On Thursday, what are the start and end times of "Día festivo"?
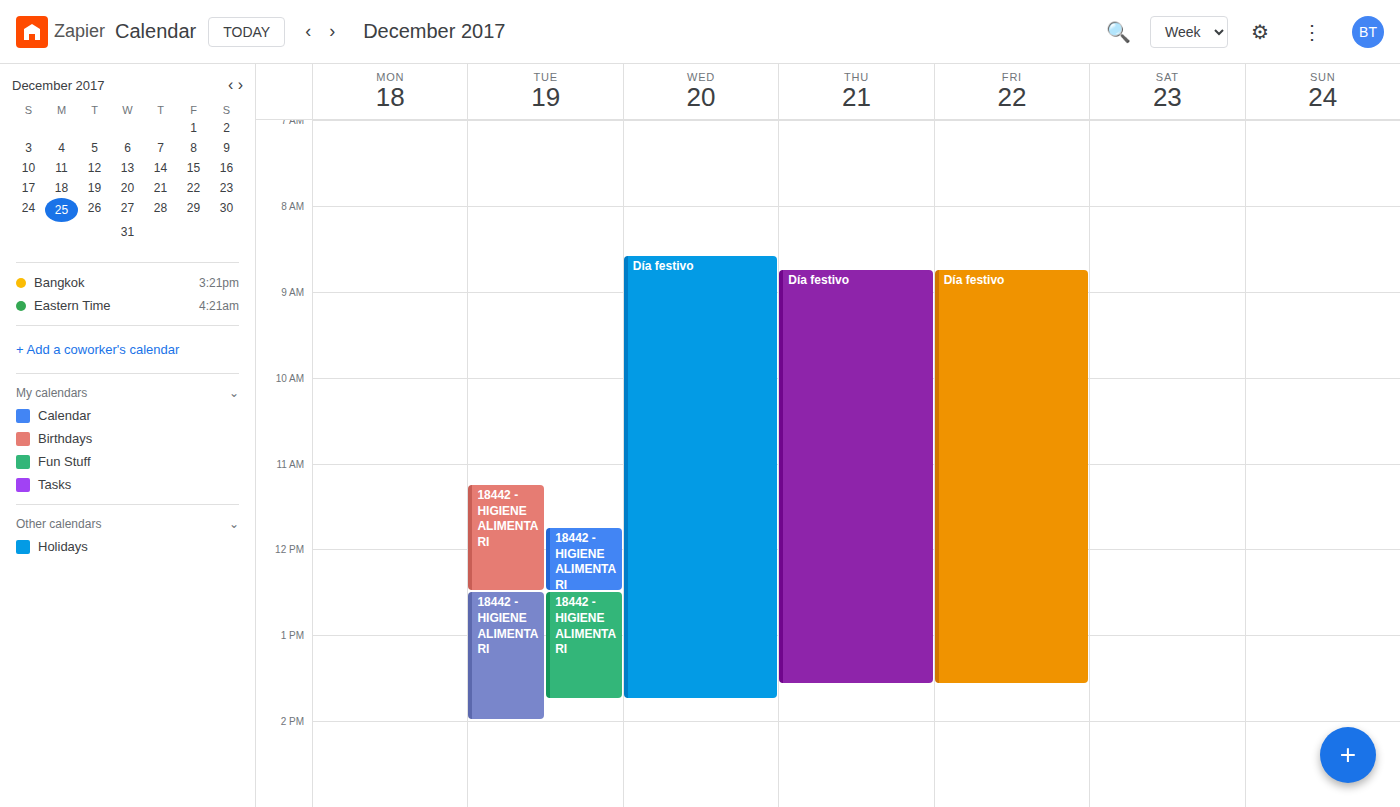
08:45 to 13:35